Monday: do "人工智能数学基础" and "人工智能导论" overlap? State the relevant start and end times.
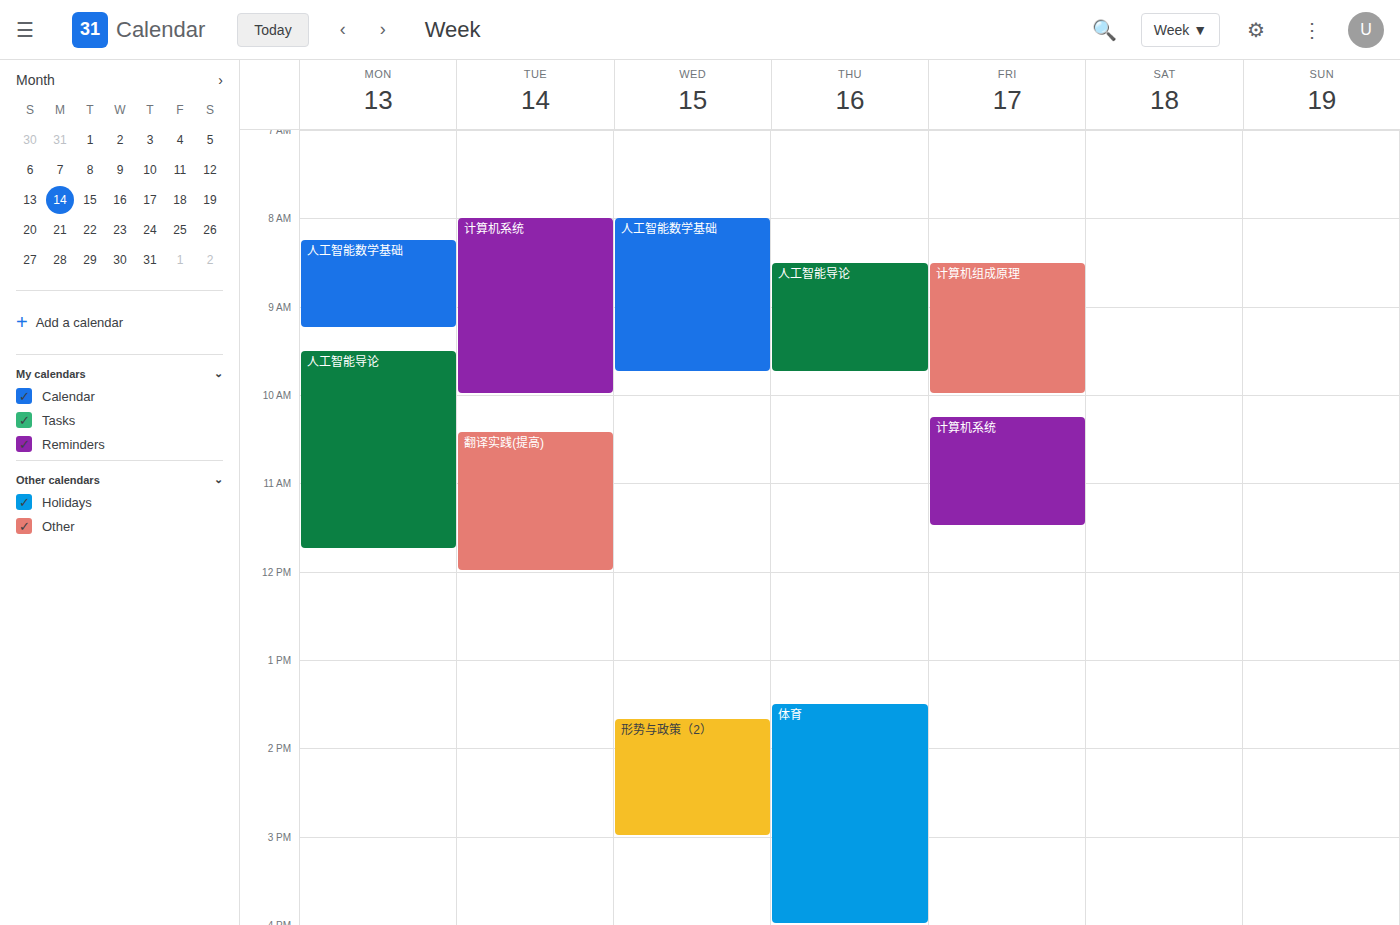
"人工智能数学基础" ends at 9:15 AM and "人工智能导论" starts at 9:30 AM -- no overlap.